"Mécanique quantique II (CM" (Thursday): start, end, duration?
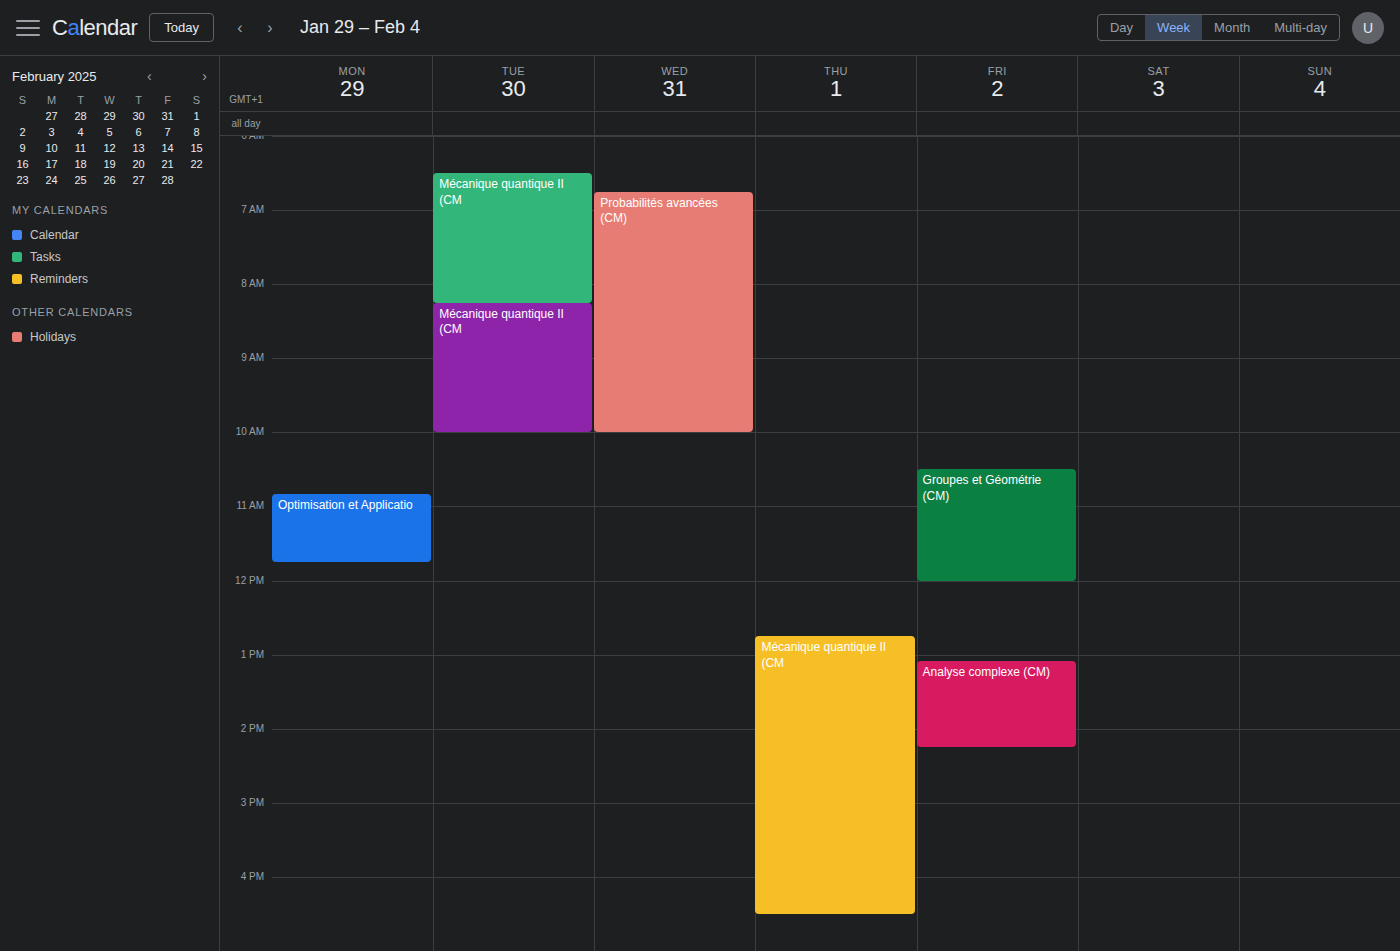
12:45 to 16:30, 3 hours 45 minutes